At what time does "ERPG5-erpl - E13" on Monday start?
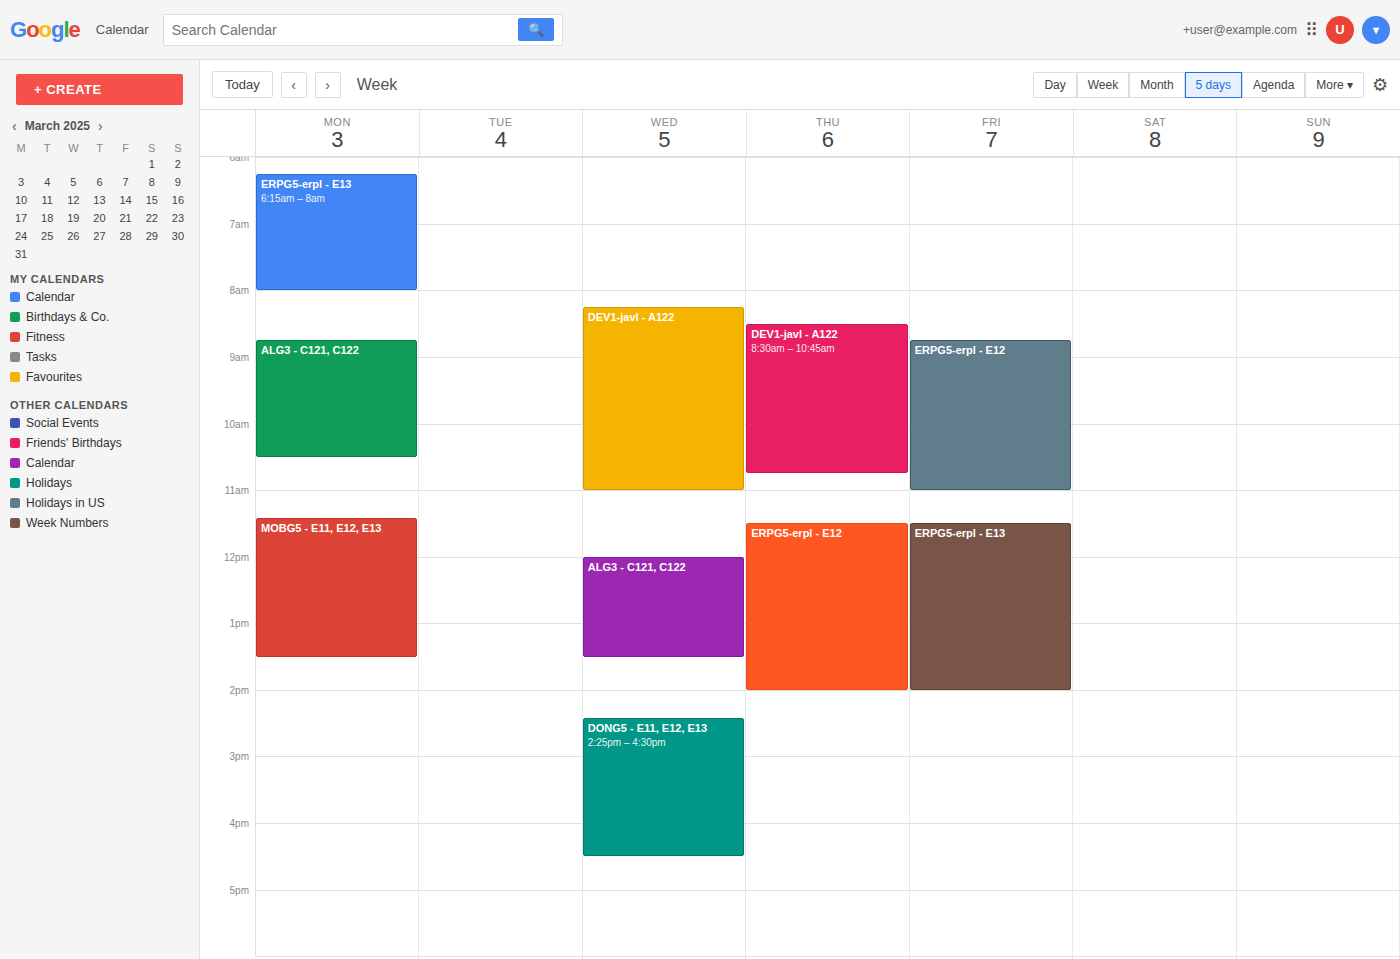
06:15